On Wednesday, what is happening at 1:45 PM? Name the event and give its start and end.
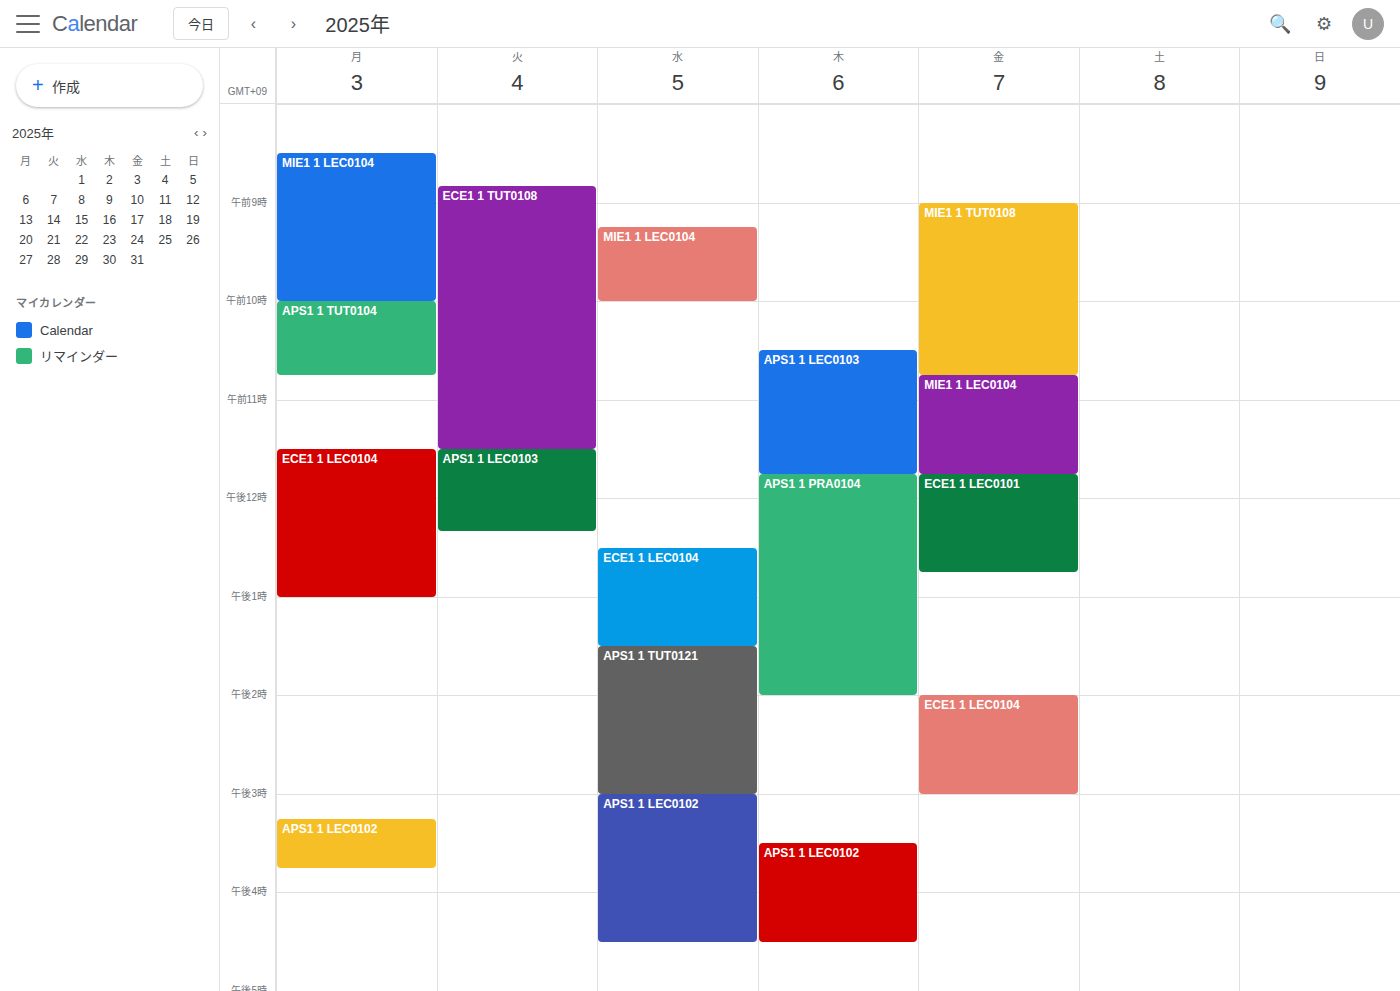
"APS1 1 TUT0121", 1:30 PM to 3:00 PM